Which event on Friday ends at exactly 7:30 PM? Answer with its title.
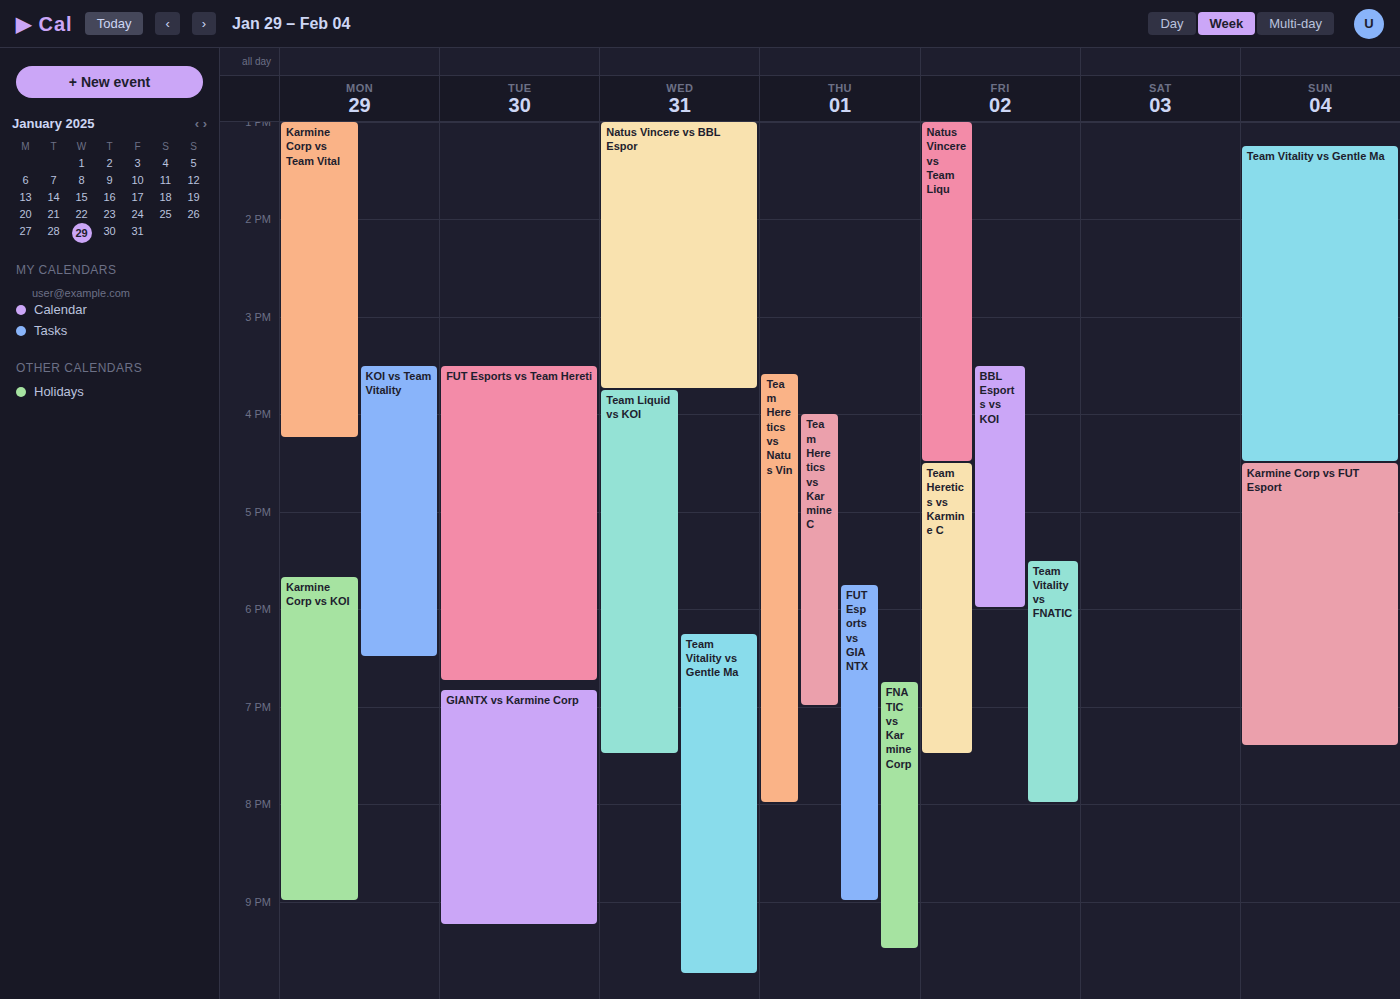
"Team Heretics vs Karmine C"